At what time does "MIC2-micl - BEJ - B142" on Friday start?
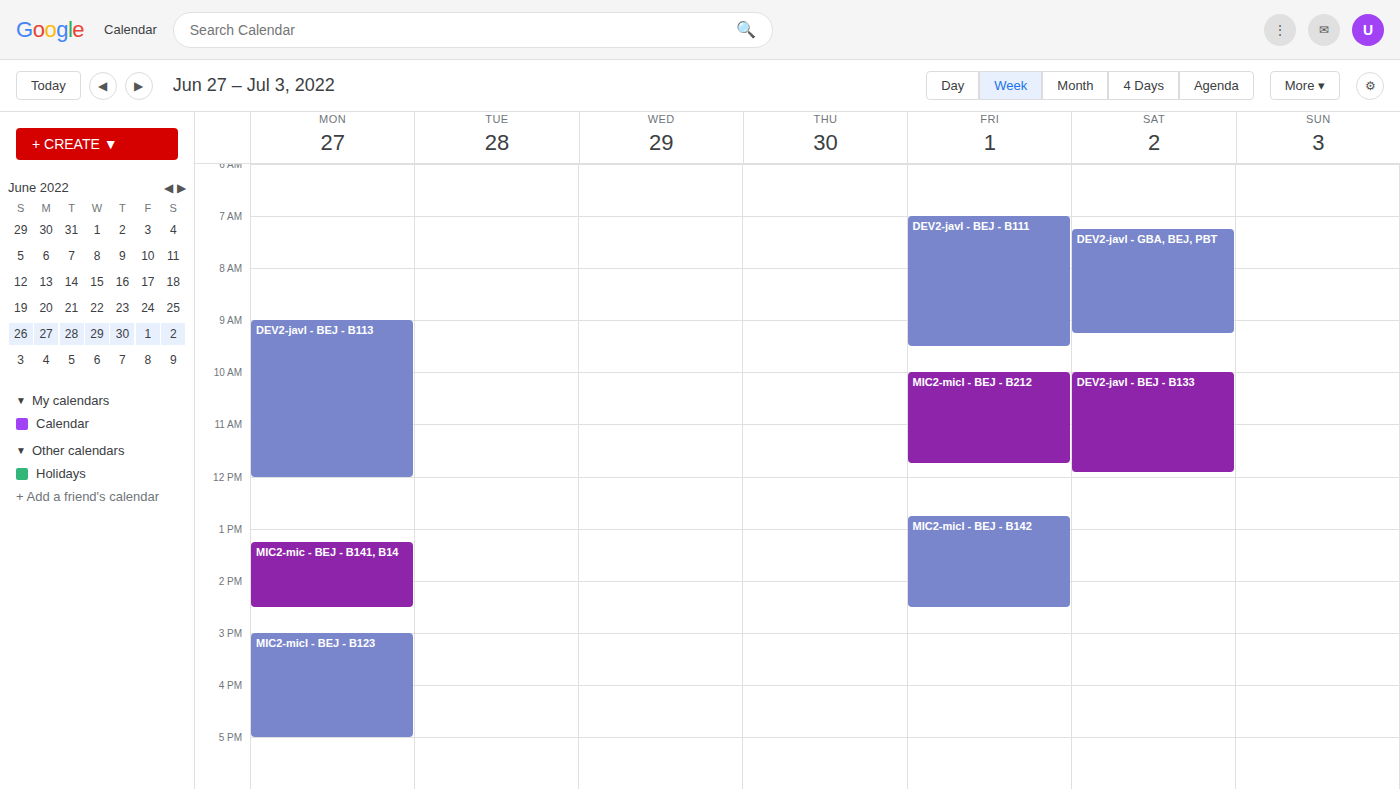
12:45 PM